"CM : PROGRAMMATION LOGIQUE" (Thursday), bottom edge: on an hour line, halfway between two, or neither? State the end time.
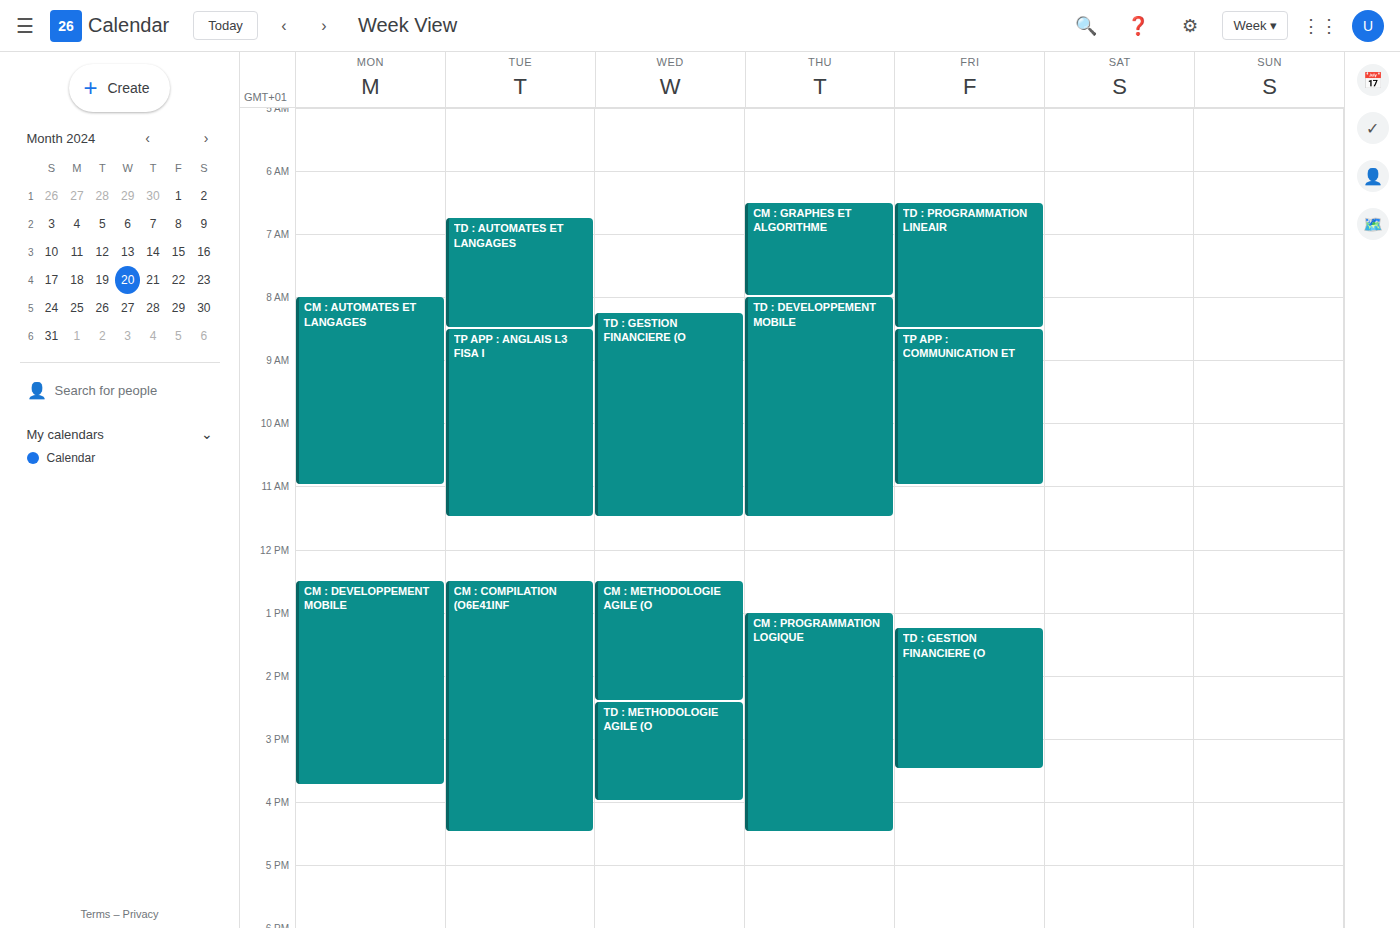
4:30 PM -- halfway between the 4 PM and 5 PM lines.